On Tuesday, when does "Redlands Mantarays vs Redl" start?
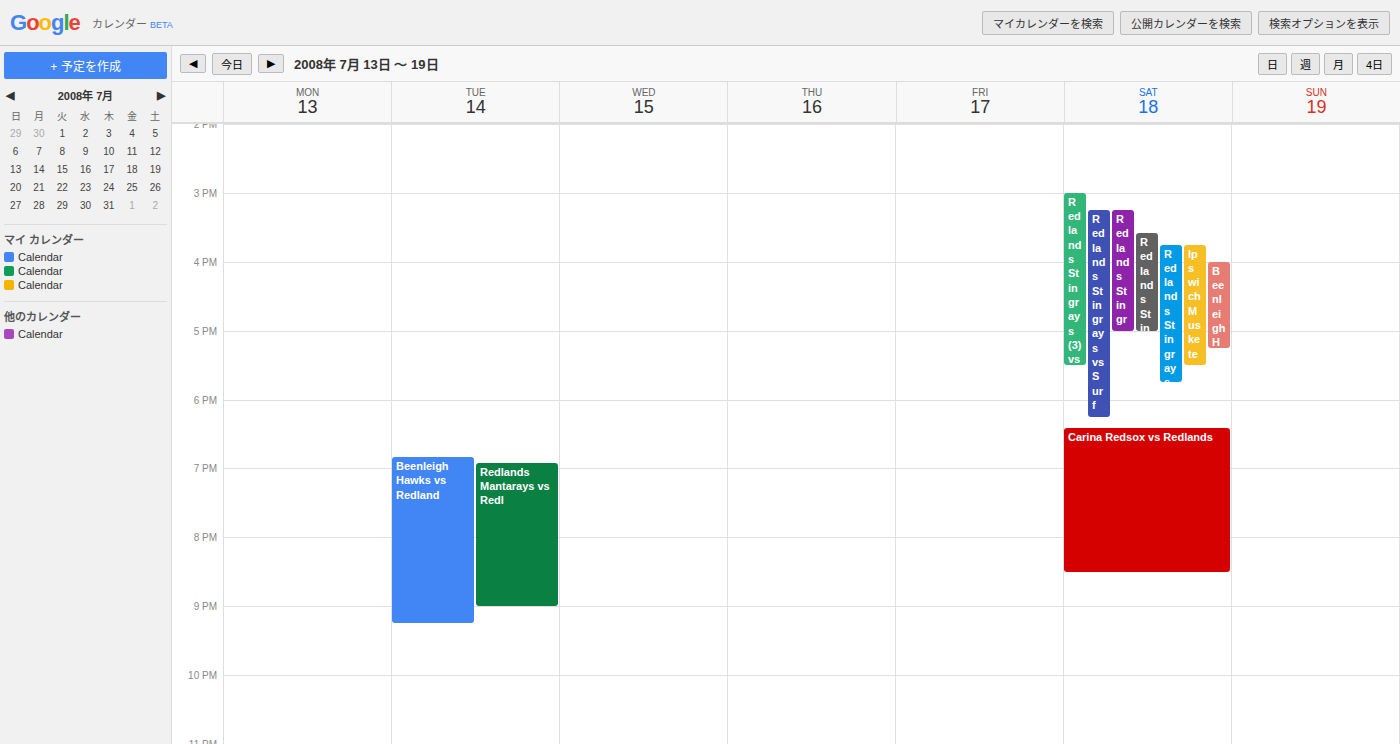
6:55 PM